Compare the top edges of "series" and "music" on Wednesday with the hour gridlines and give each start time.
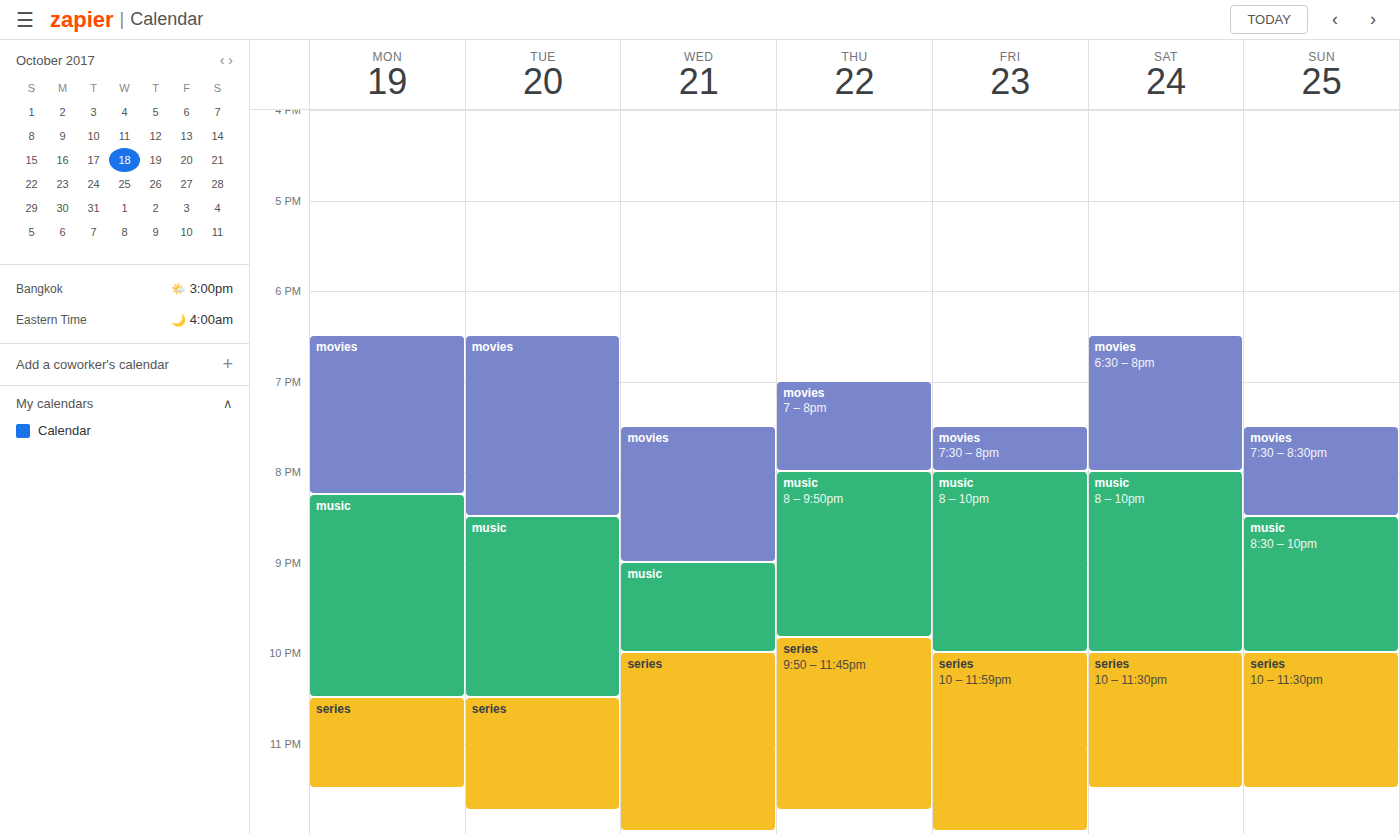
"series": 10:00 PM, exactly on the 10 PM line. "music": 9:00 PM, exactly on the 9 PM line.